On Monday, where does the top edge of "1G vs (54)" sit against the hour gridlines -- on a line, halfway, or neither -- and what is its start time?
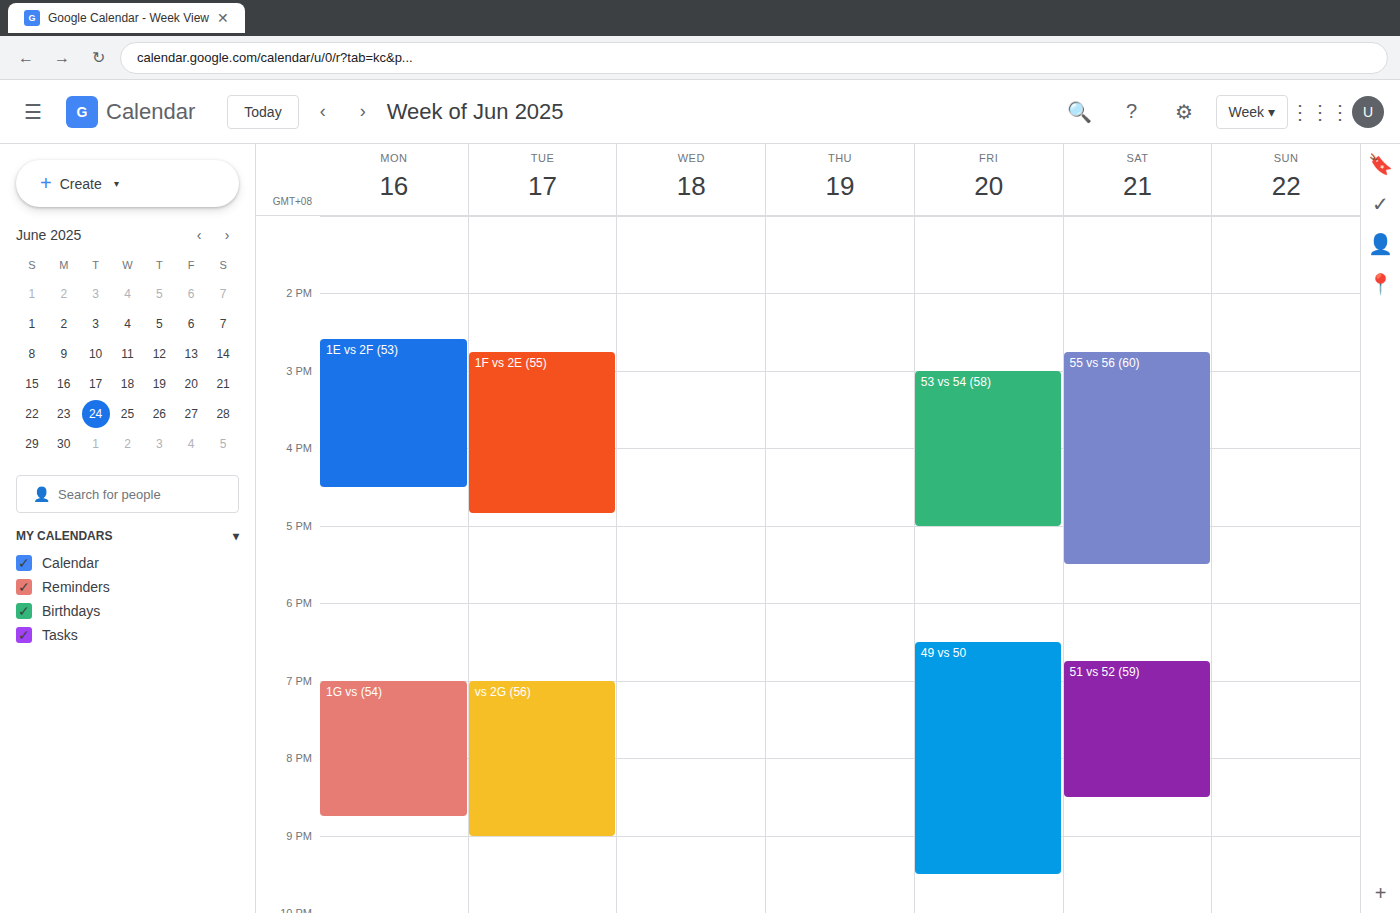
19:00 -- exactly on the 19:00 line.